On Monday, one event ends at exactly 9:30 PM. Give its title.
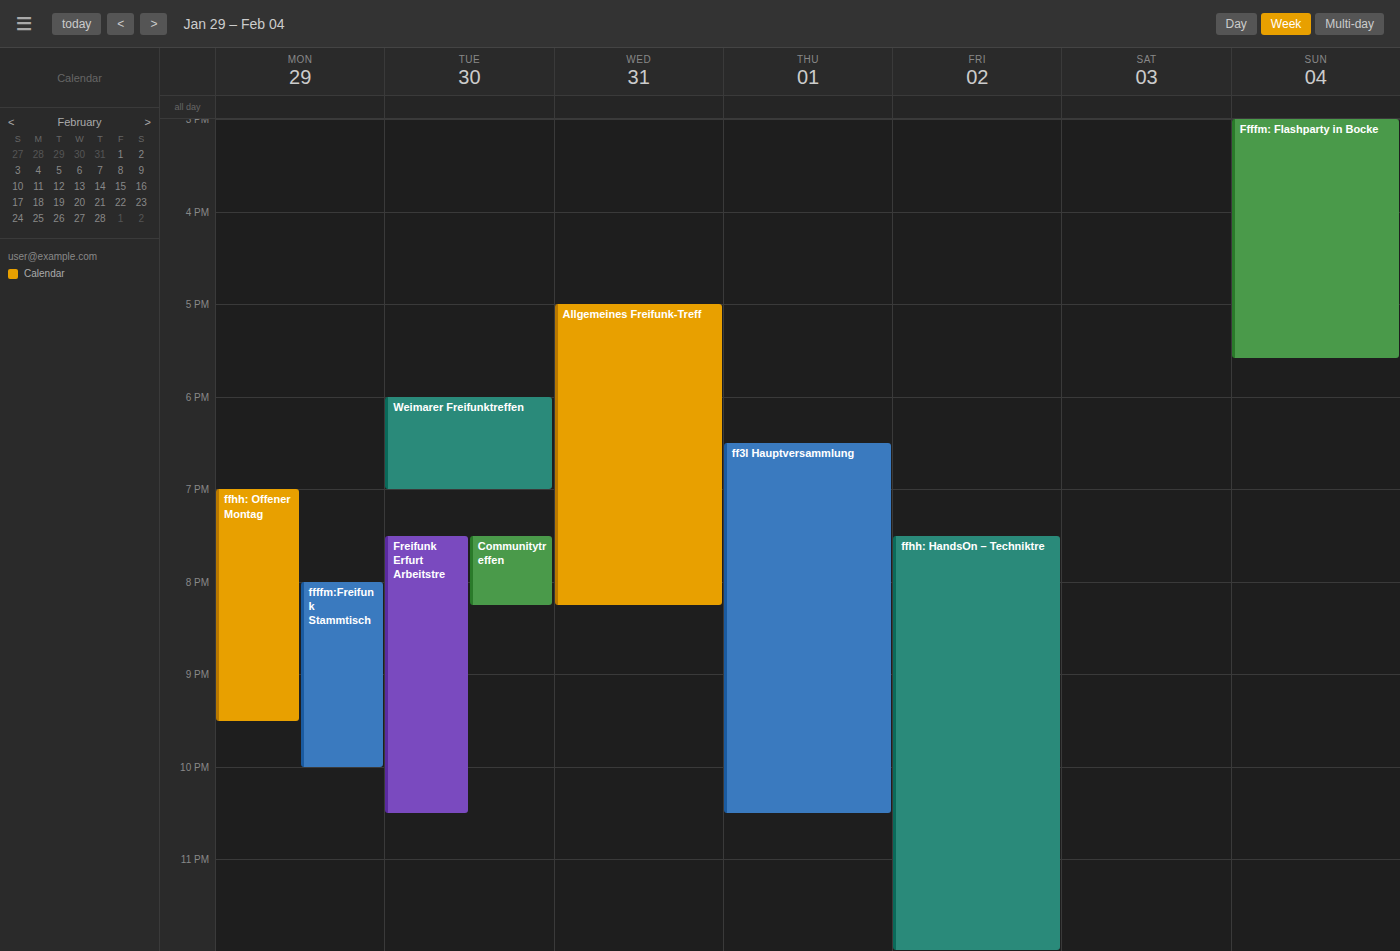
"ffhh: Offener Montag"